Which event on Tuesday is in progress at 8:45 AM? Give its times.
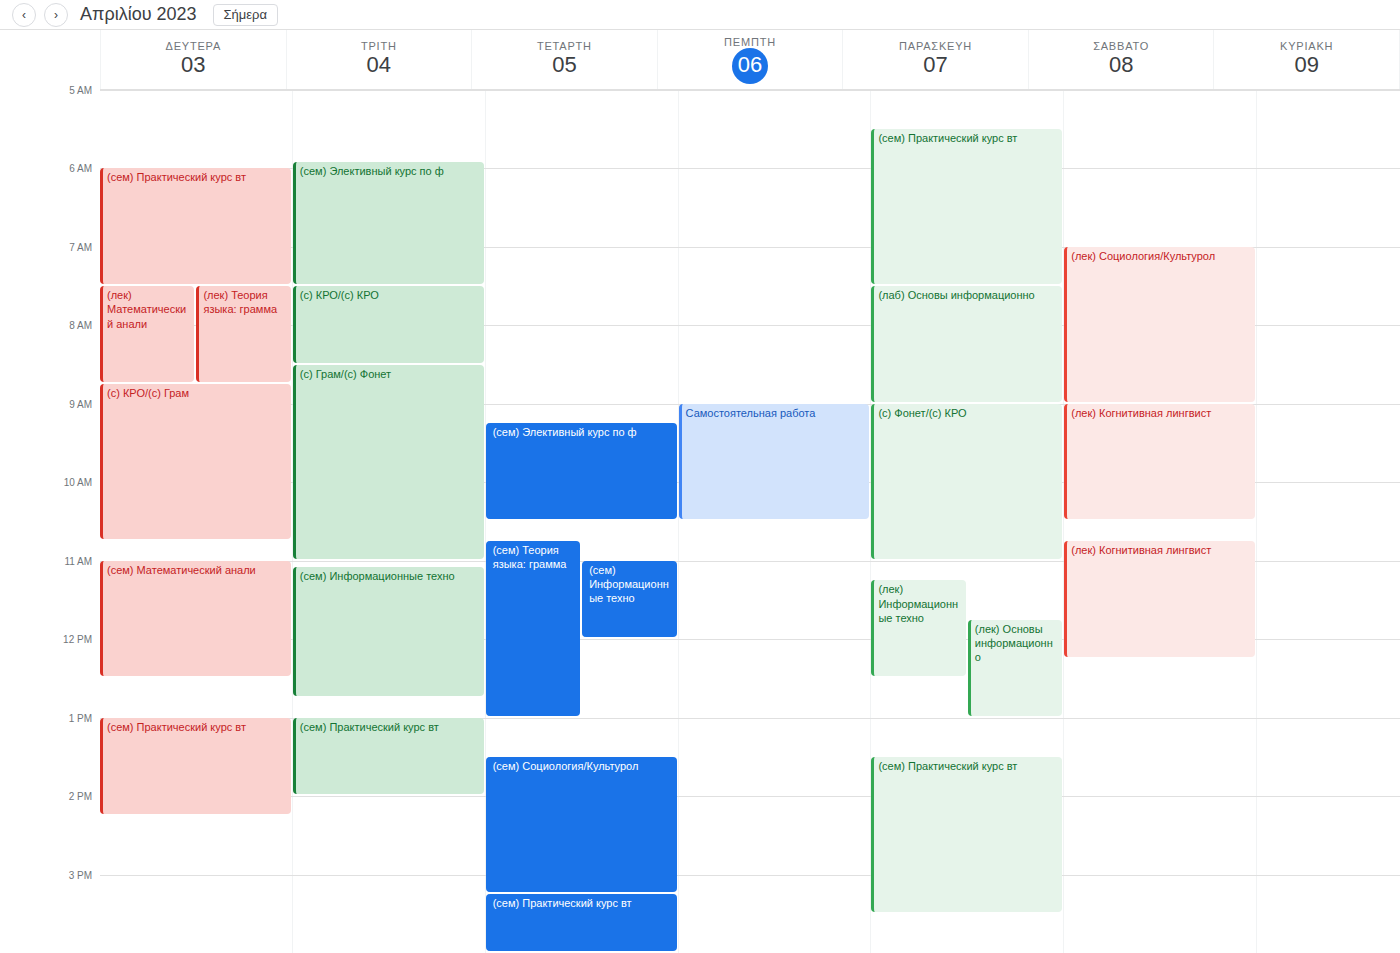
"(с) Грам/(с) Фонет", 8:30 AM to 11:00 AM